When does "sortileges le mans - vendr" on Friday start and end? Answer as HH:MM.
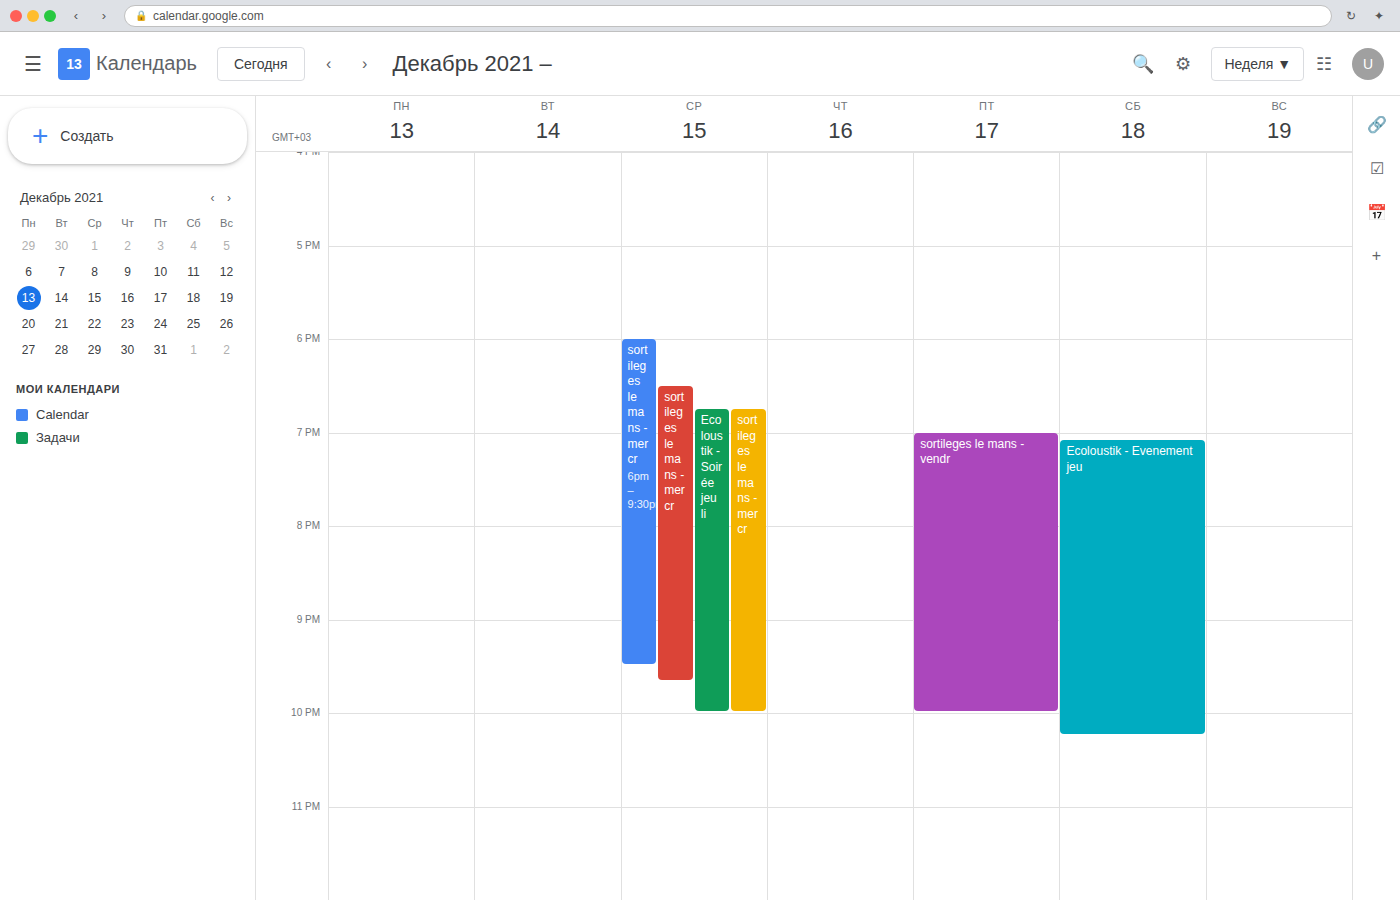
19:00 to 22:00